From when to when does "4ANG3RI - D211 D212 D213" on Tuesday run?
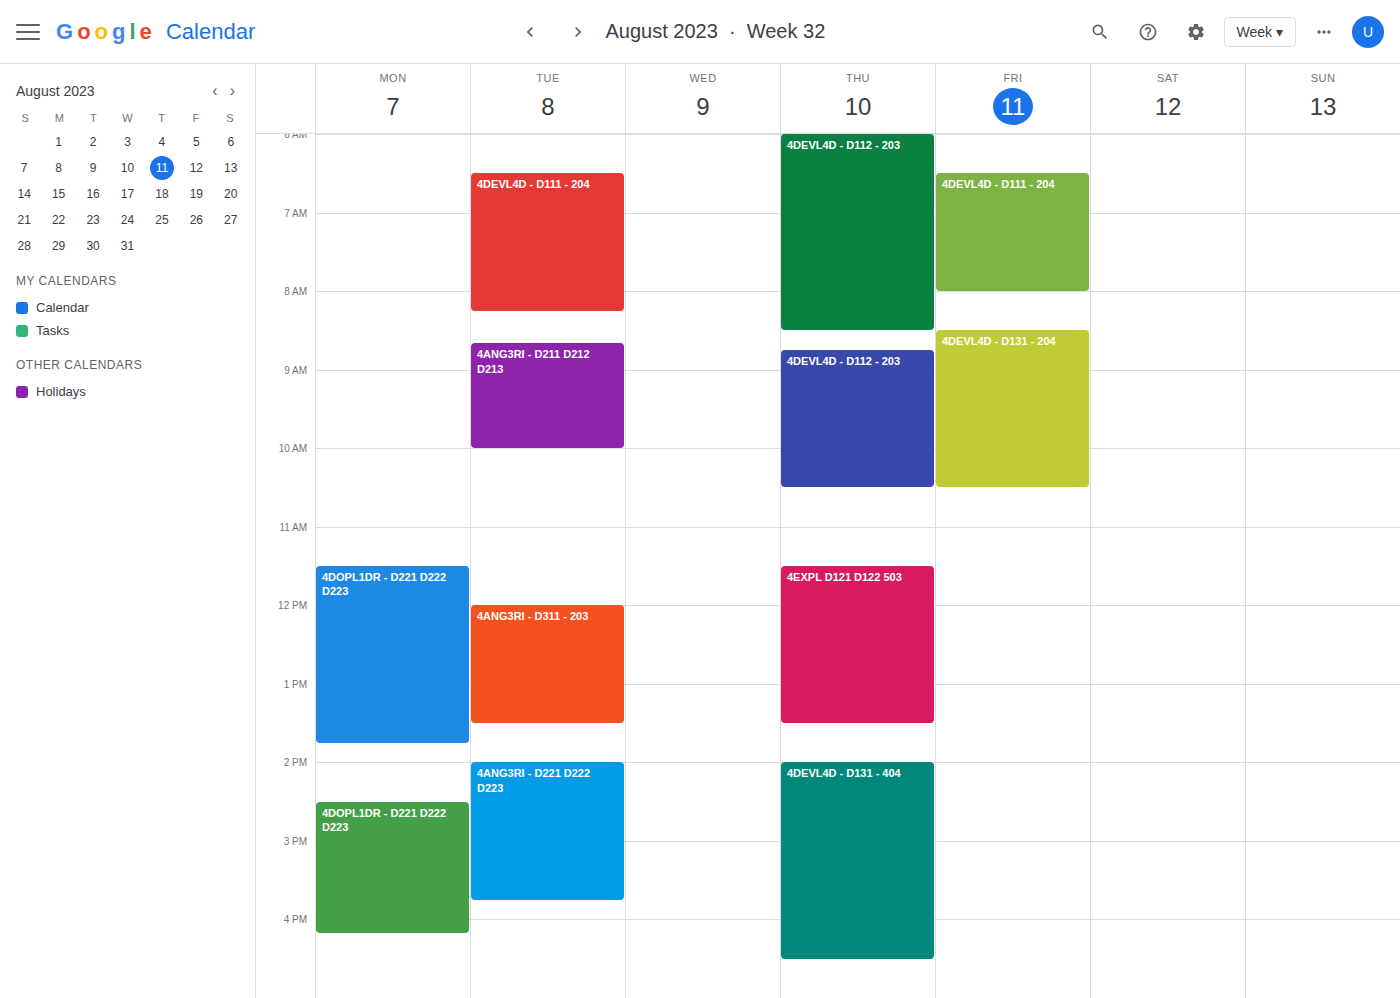
8:40 AM to 10:00 AM